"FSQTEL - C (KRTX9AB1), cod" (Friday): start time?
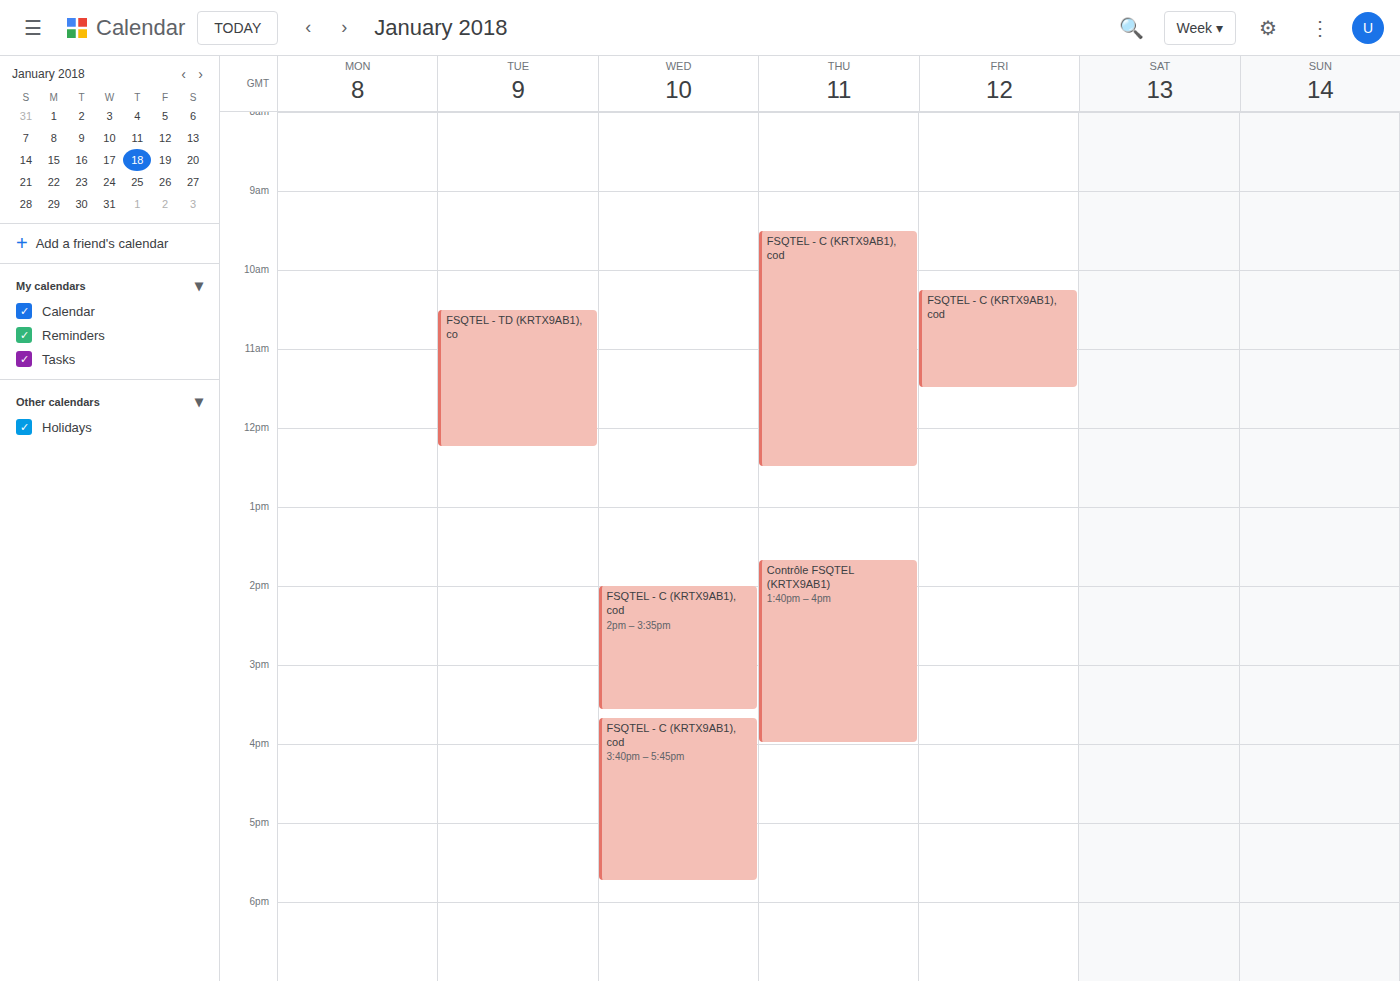
10:15